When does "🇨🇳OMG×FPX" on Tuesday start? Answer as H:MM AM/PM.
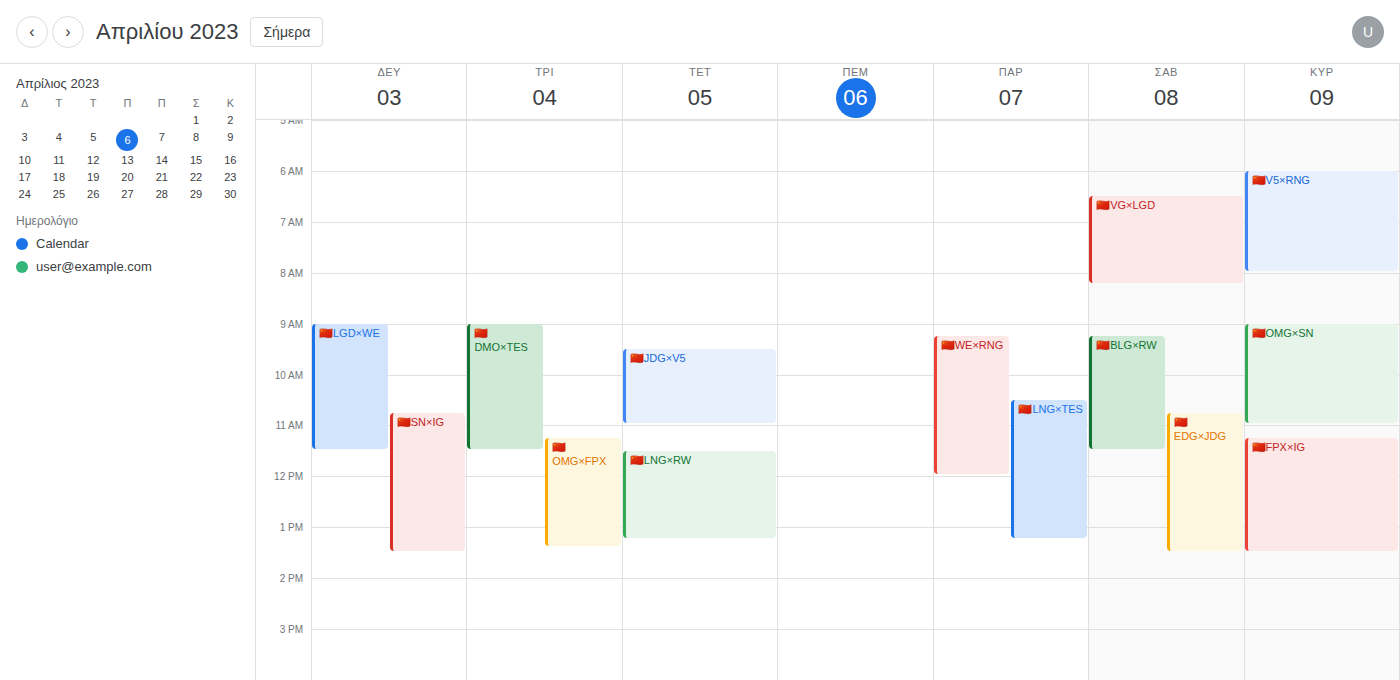
11:15 AM